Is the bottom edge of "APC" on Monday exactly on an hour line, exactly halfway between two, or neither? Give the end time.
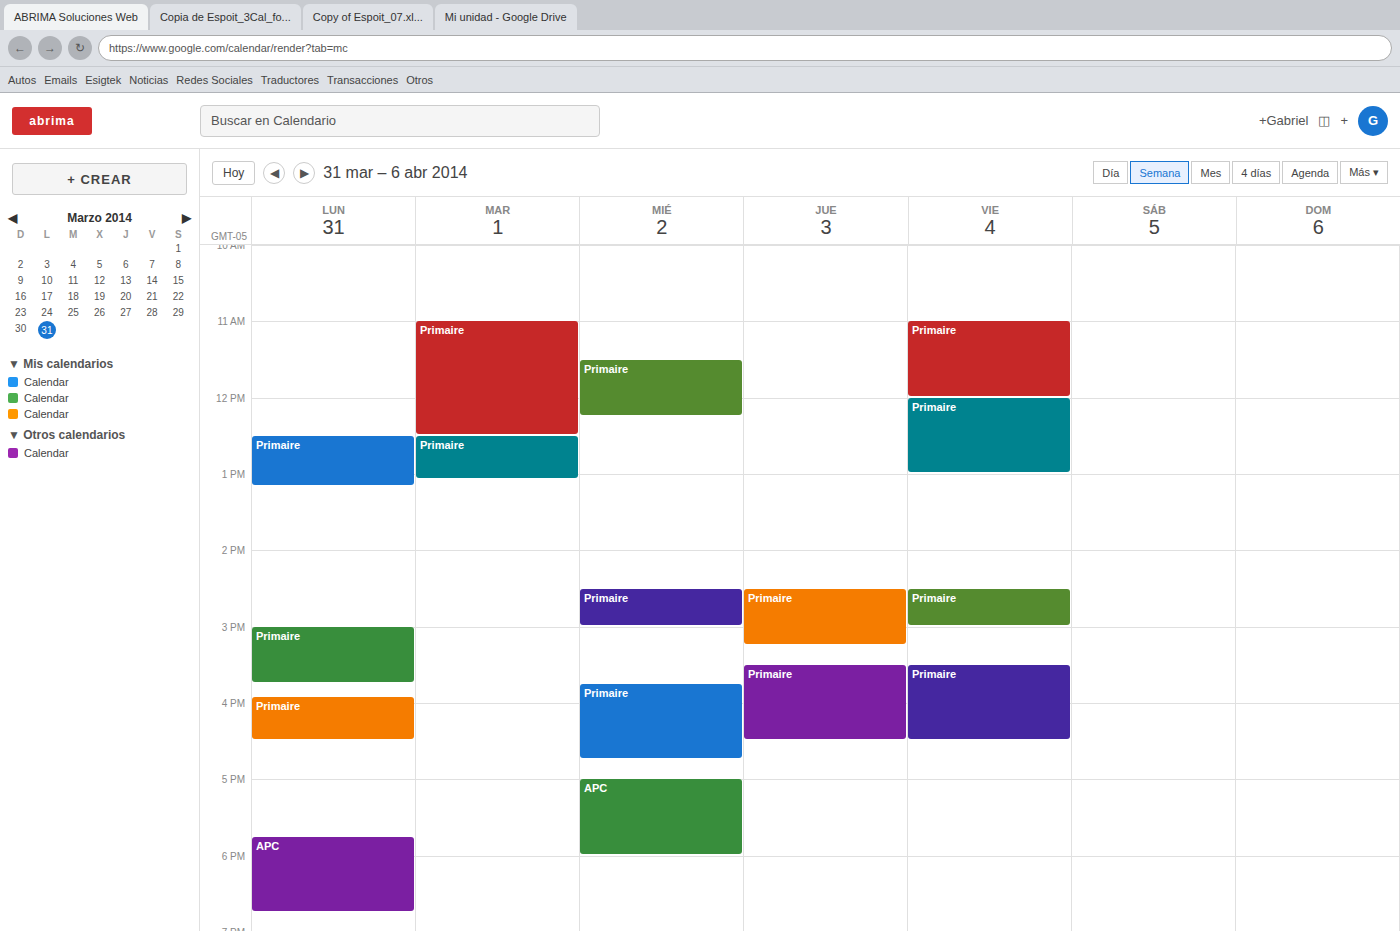
6:45 PM -- neither: three quarters of the way from the 6 PM line to the 7 PM line.